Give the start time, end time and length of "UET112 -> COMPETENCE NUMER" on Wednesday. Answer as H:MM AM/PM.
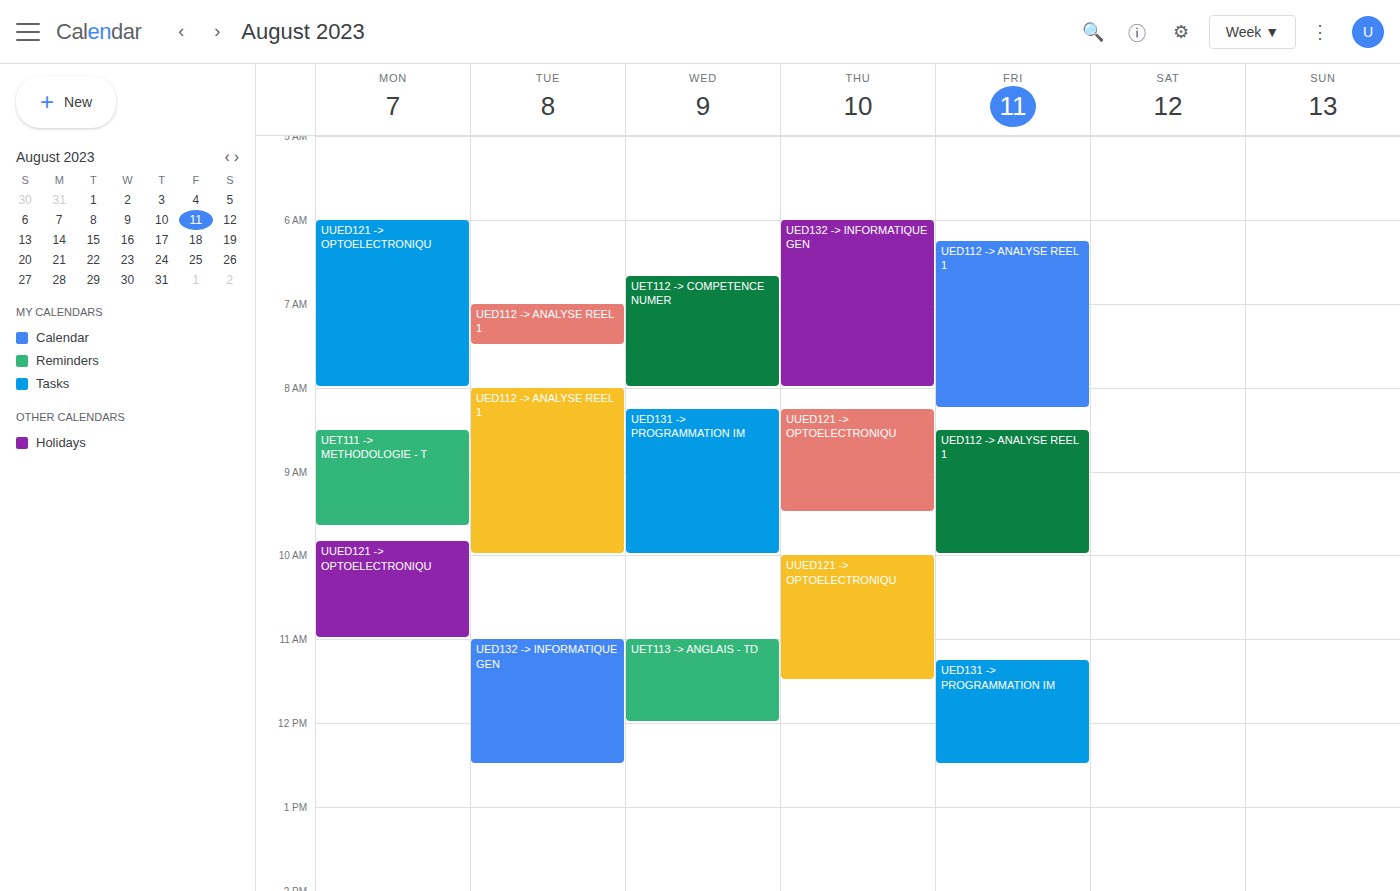
6:40 AM to 8:00 AM, 1 hour 20 minutes